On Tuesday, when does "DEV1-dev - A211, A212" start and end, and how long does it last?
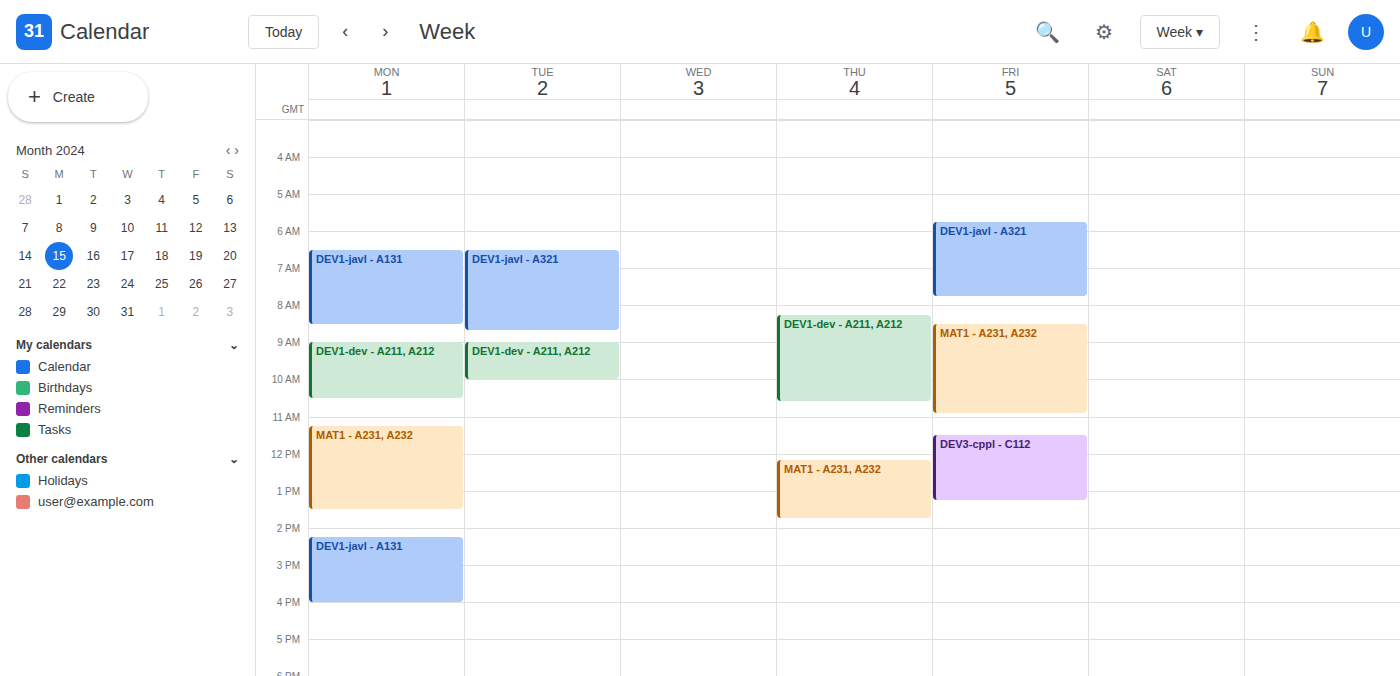
9:00 AM to 10:00 AM, 1 hour